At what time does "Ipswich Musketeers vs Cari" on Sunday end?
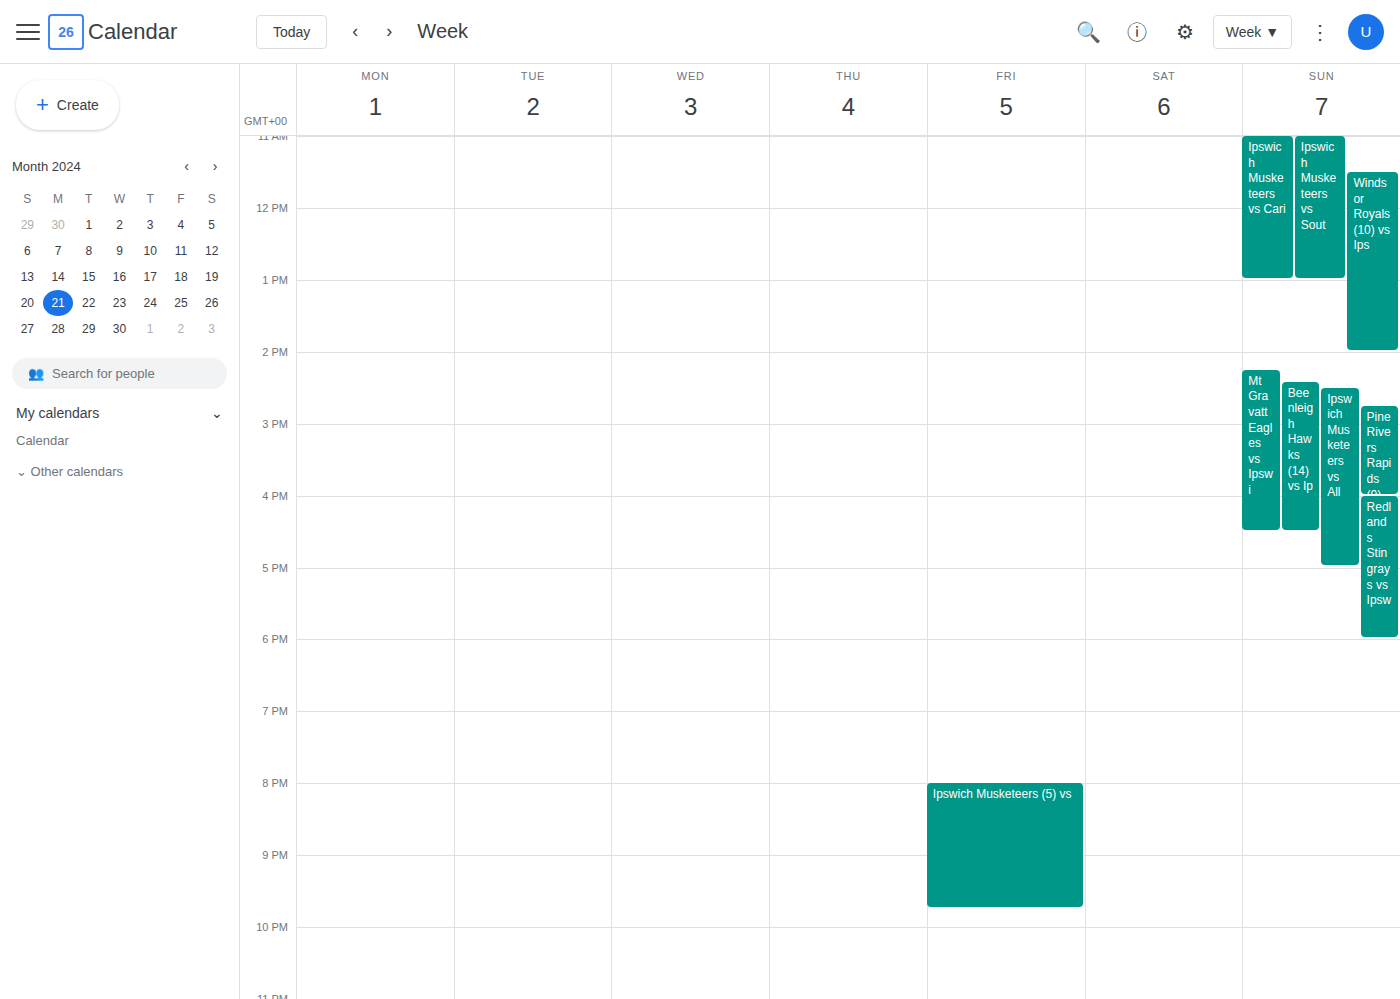
1:00 PM